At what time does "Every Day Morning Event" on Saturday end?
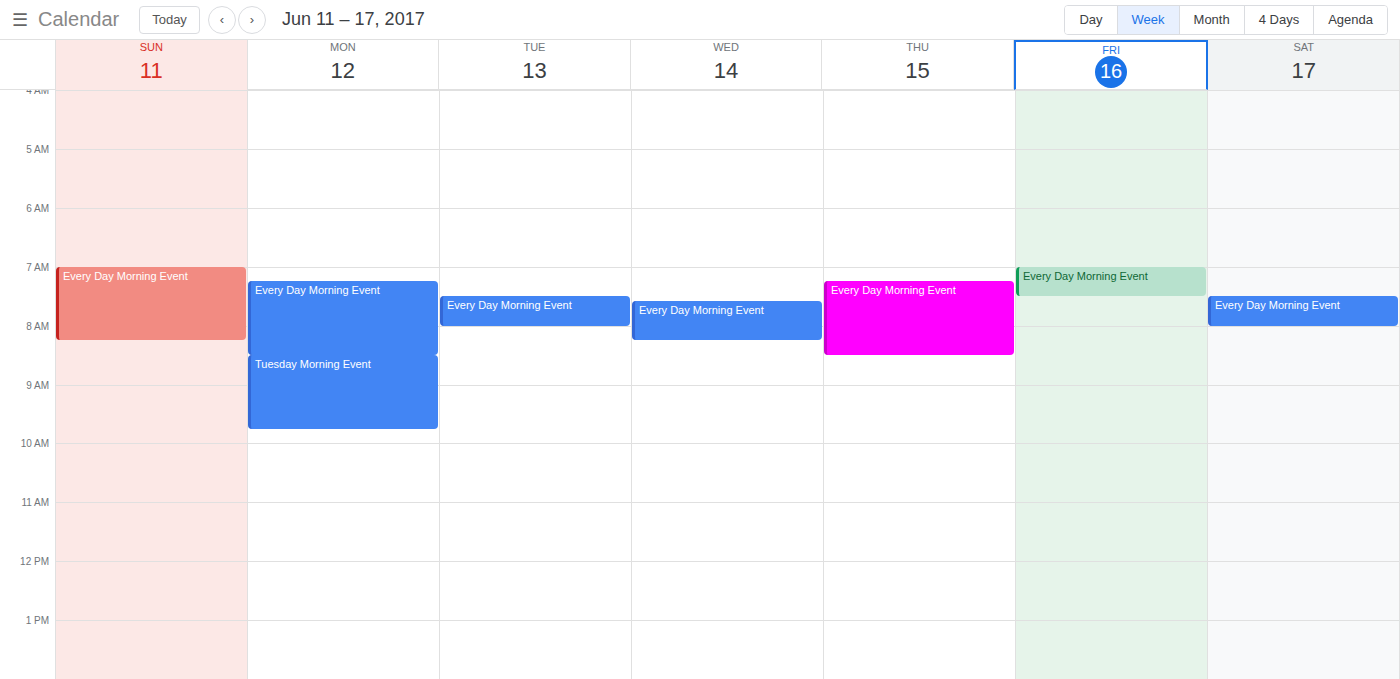
08:00